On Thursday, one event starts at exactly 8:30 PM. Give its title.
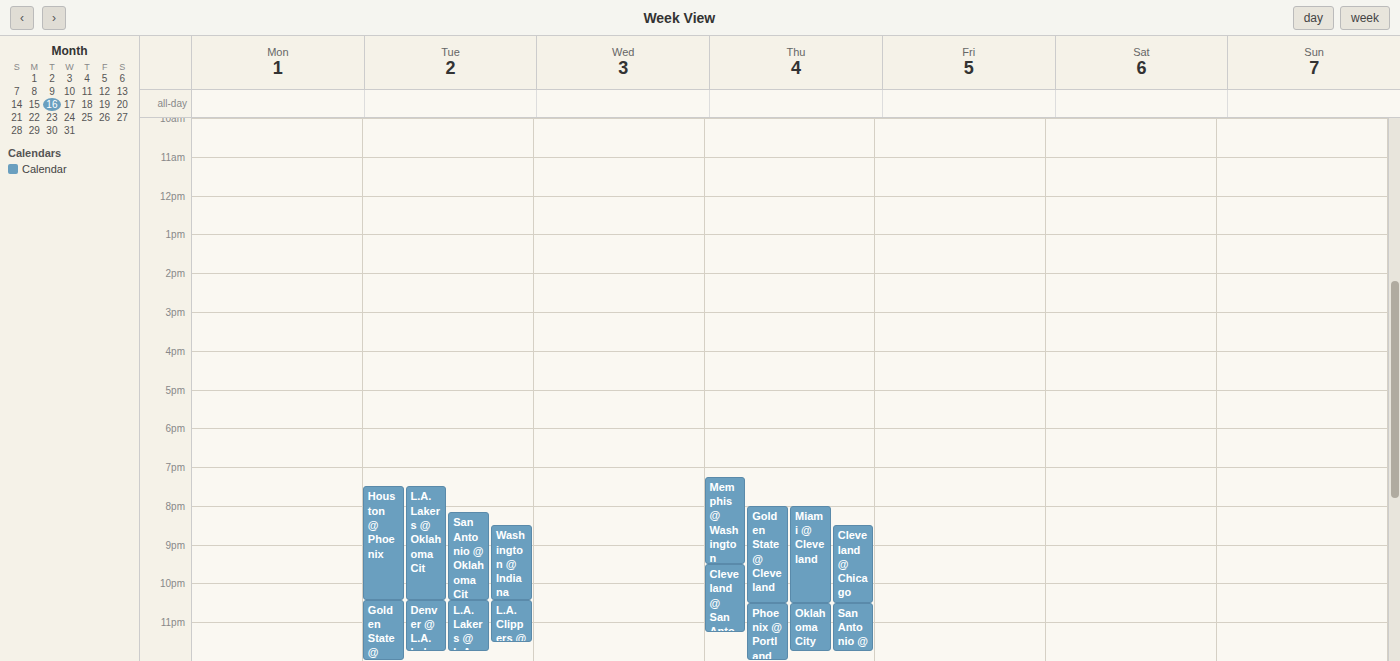
"Cleveland @ Chicago"